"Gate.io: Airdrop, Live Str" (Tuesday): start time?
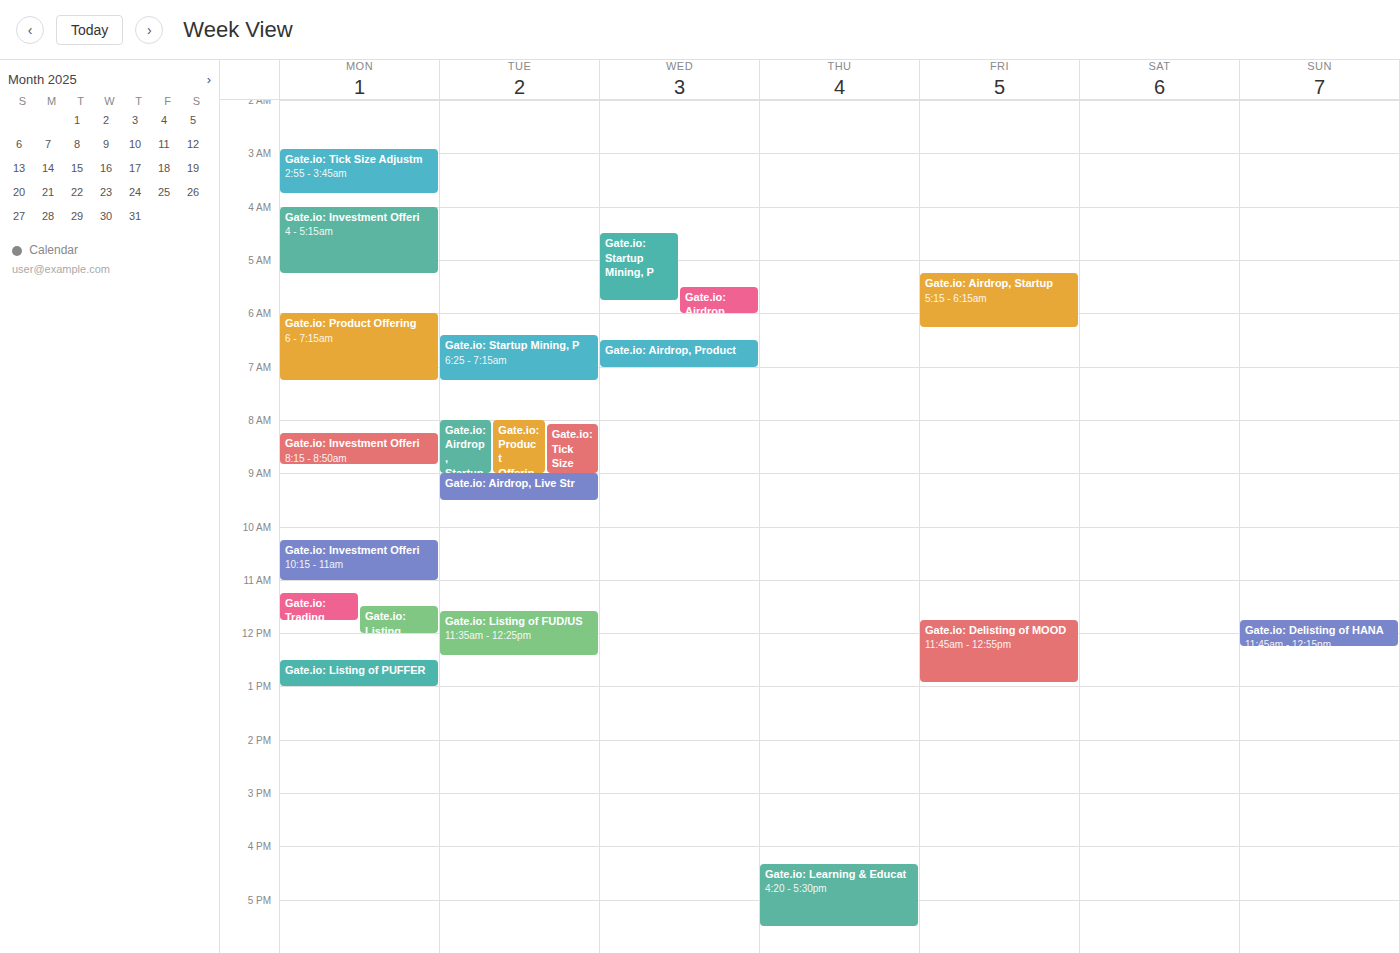
9:00 AM